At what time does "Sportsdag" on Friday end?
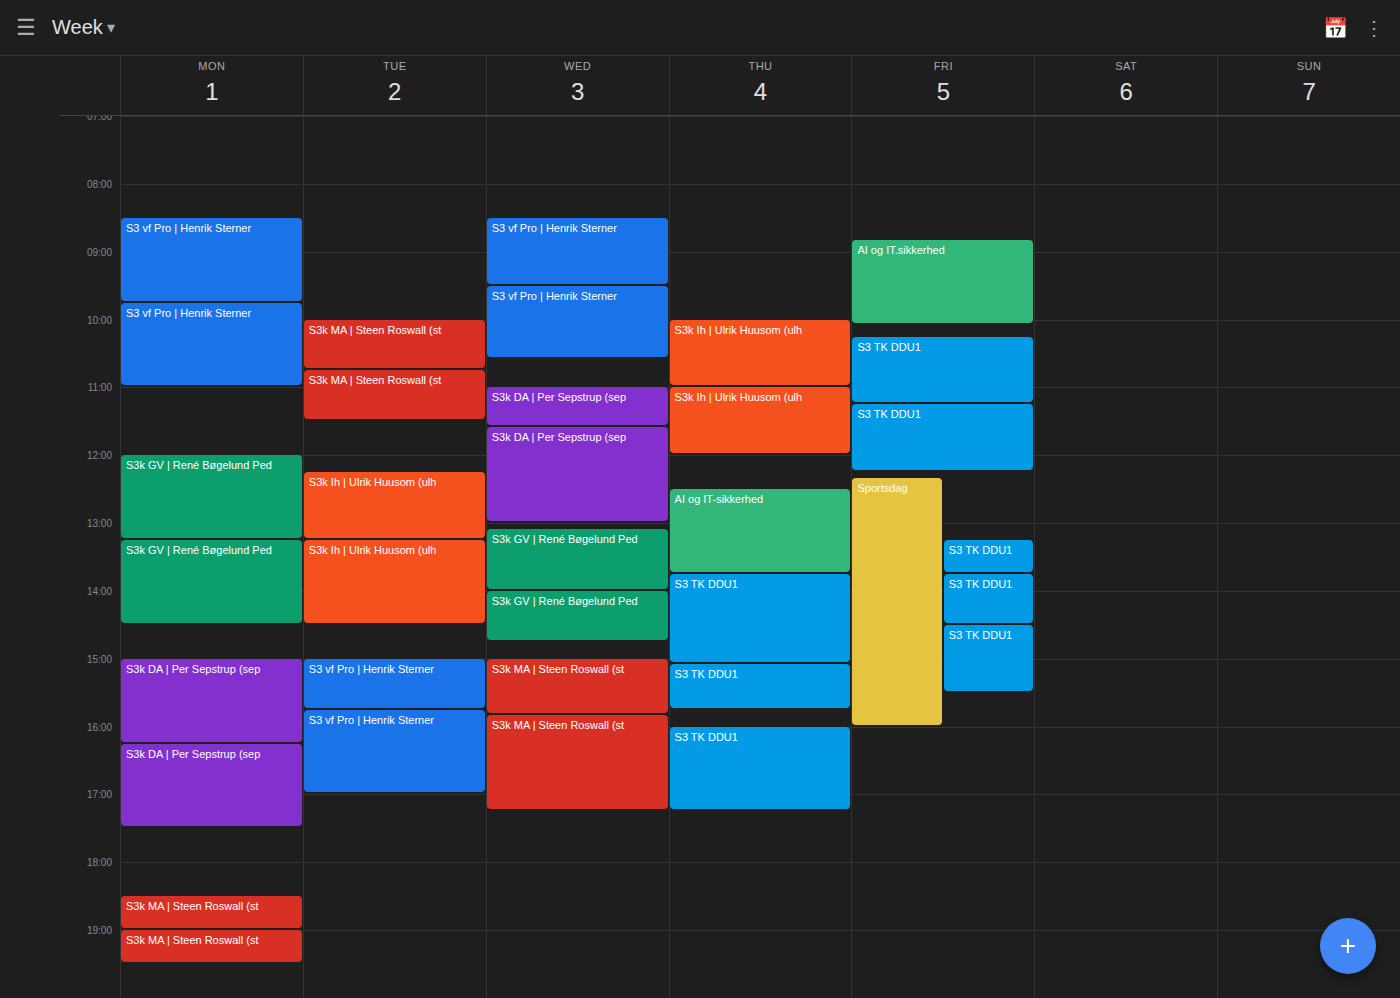
16:00